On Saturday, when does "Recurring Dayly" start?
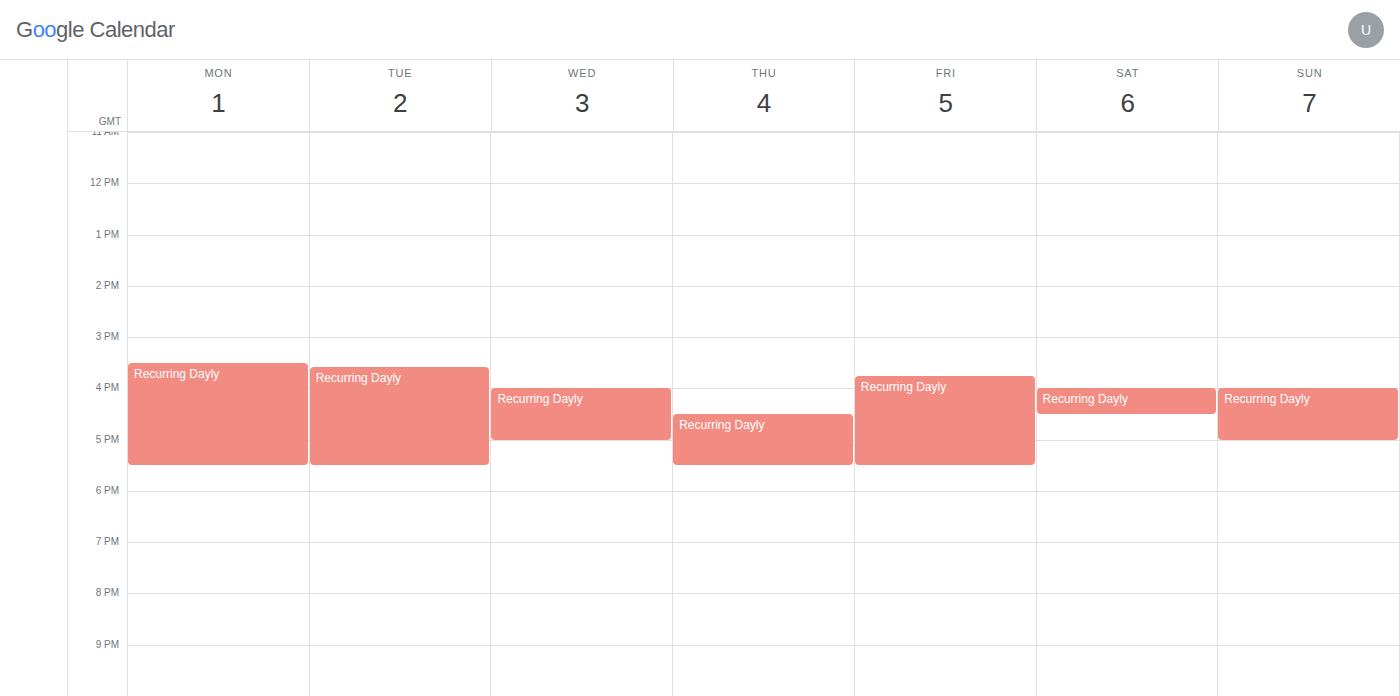
4:00 PM